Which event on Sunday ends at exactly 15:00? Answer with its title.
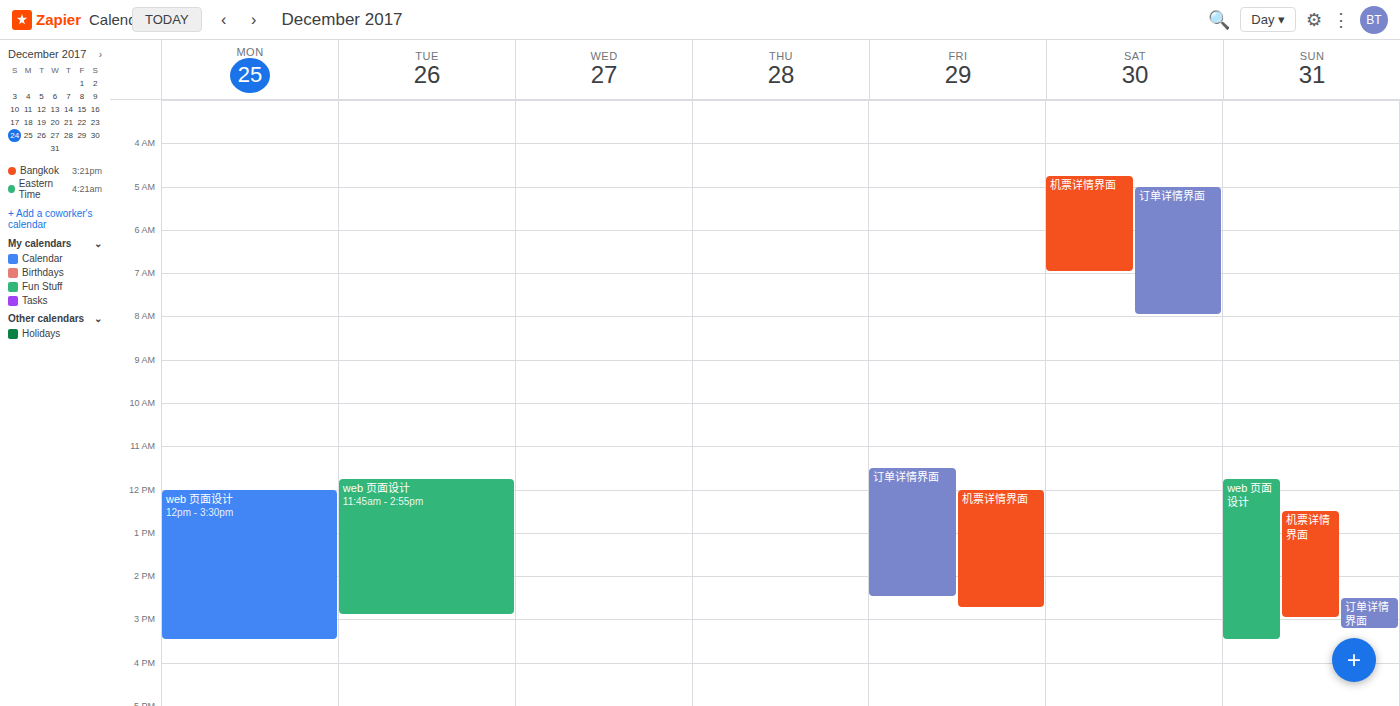
"机票详情界面"